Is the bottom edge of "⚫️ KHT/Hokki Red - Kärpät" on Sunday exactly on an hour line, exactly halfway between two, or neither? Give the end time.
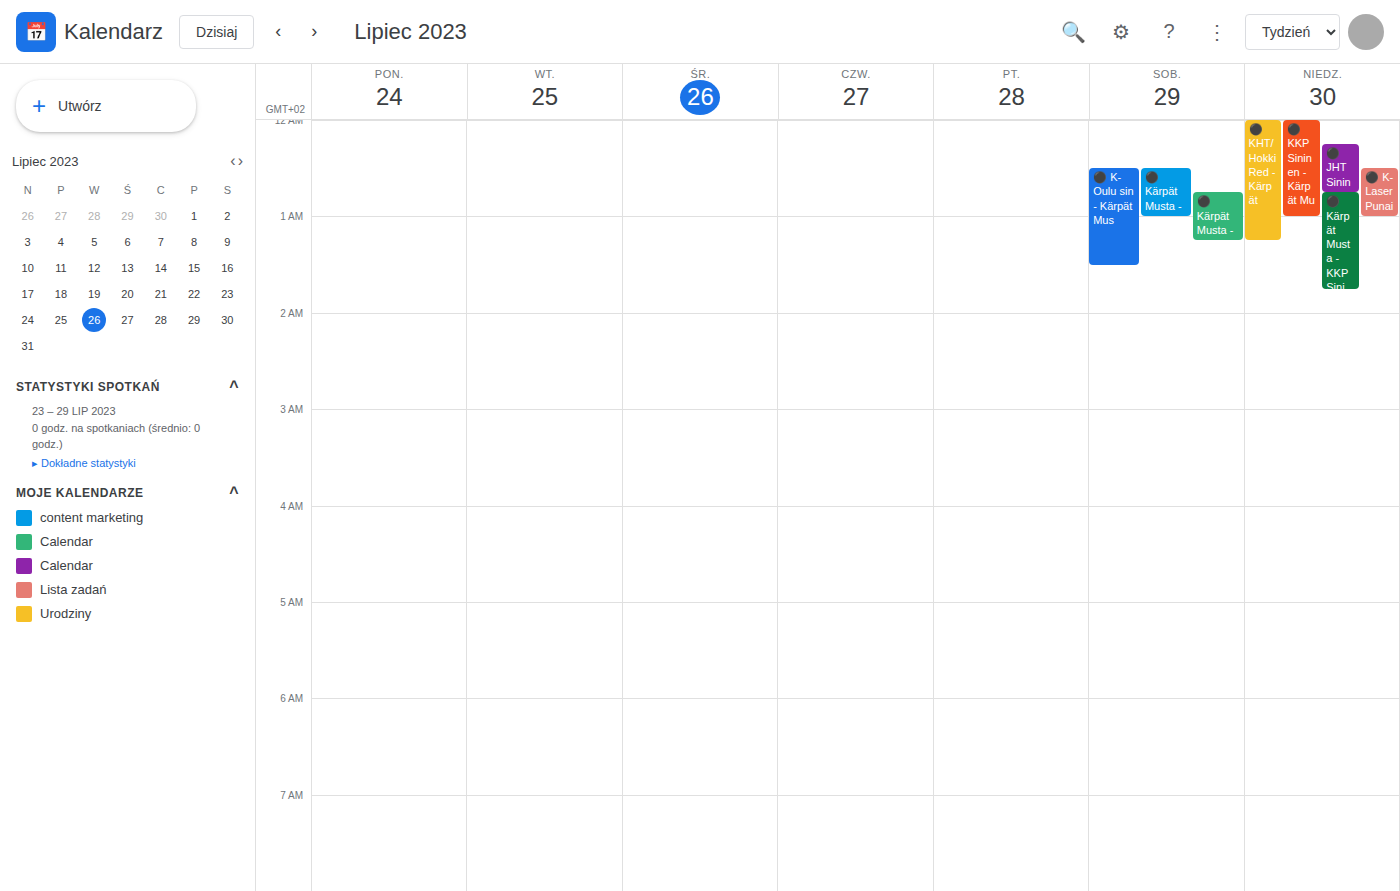
1:15 AM -- neither: a quarter of the way from the 1 AM line to the 2 AM line.